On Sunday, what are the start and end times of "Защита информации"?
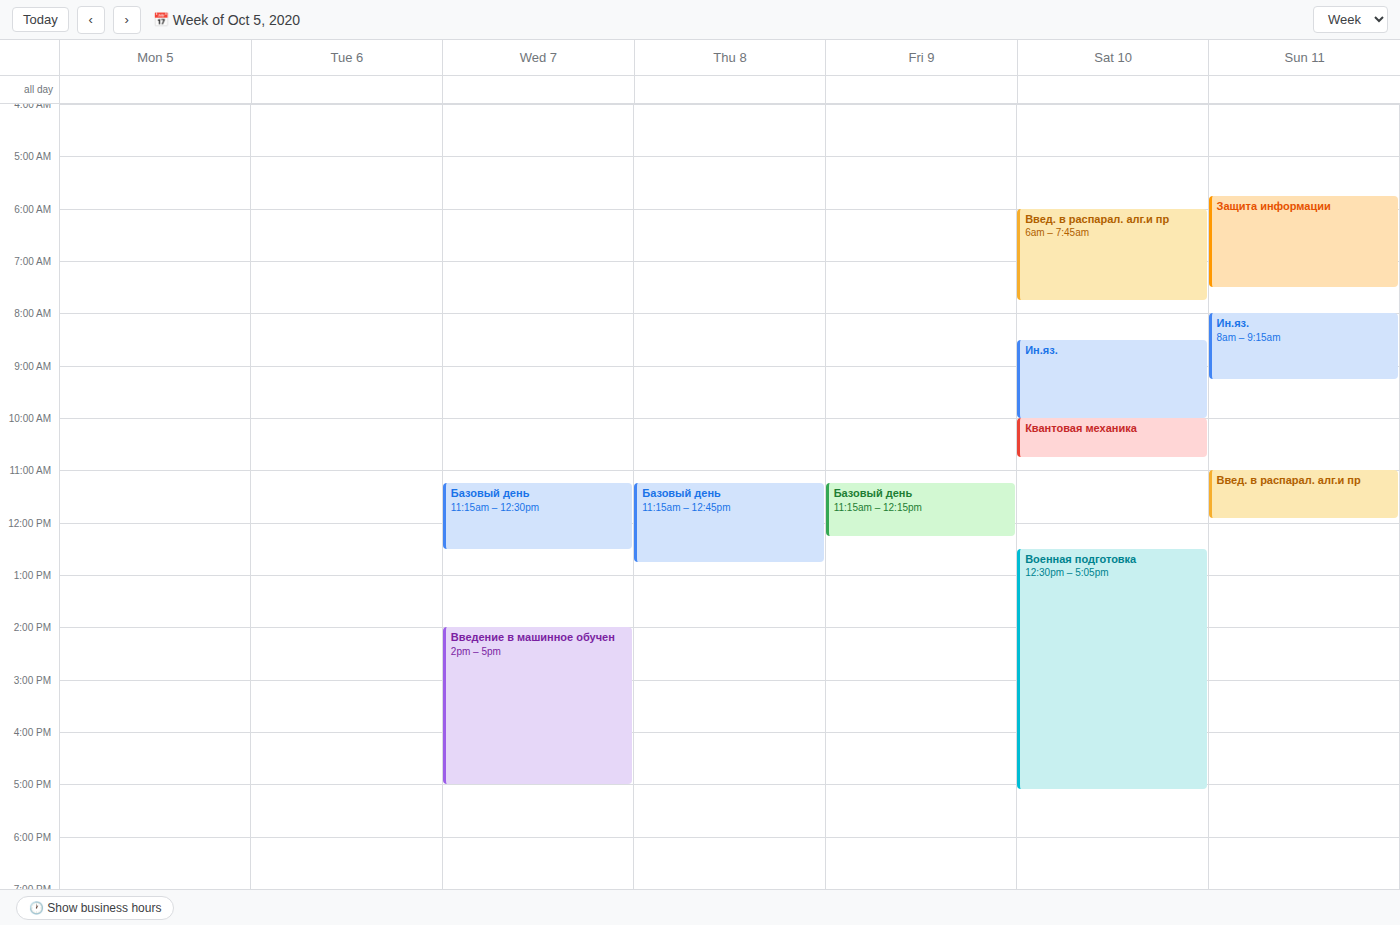
05:45 to 07:30